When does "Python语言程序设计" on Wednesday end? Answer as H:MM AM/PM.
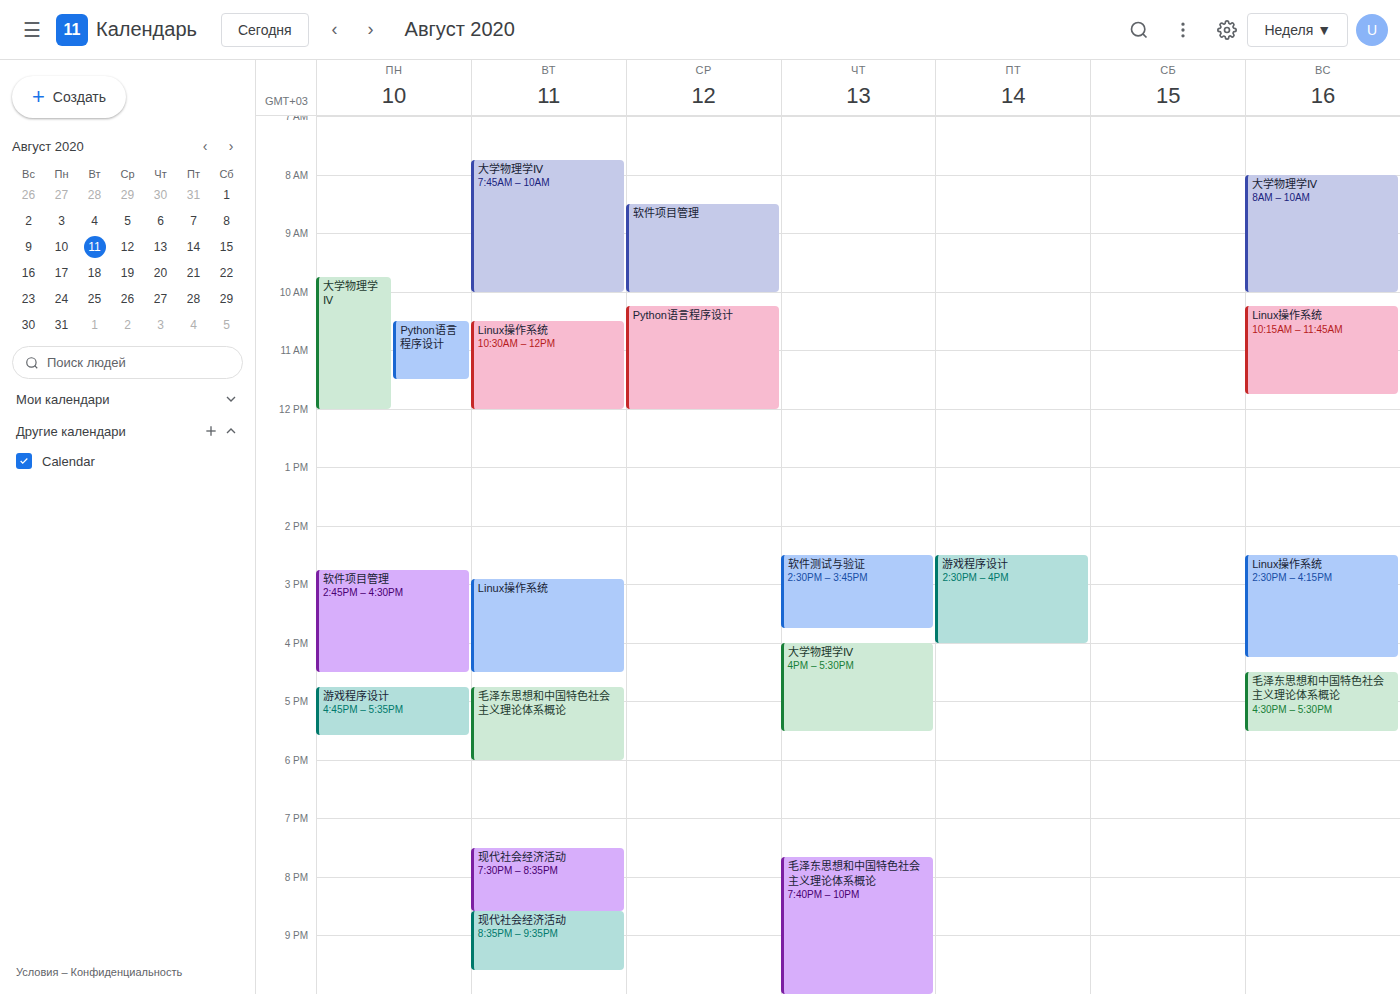
12:00 PM